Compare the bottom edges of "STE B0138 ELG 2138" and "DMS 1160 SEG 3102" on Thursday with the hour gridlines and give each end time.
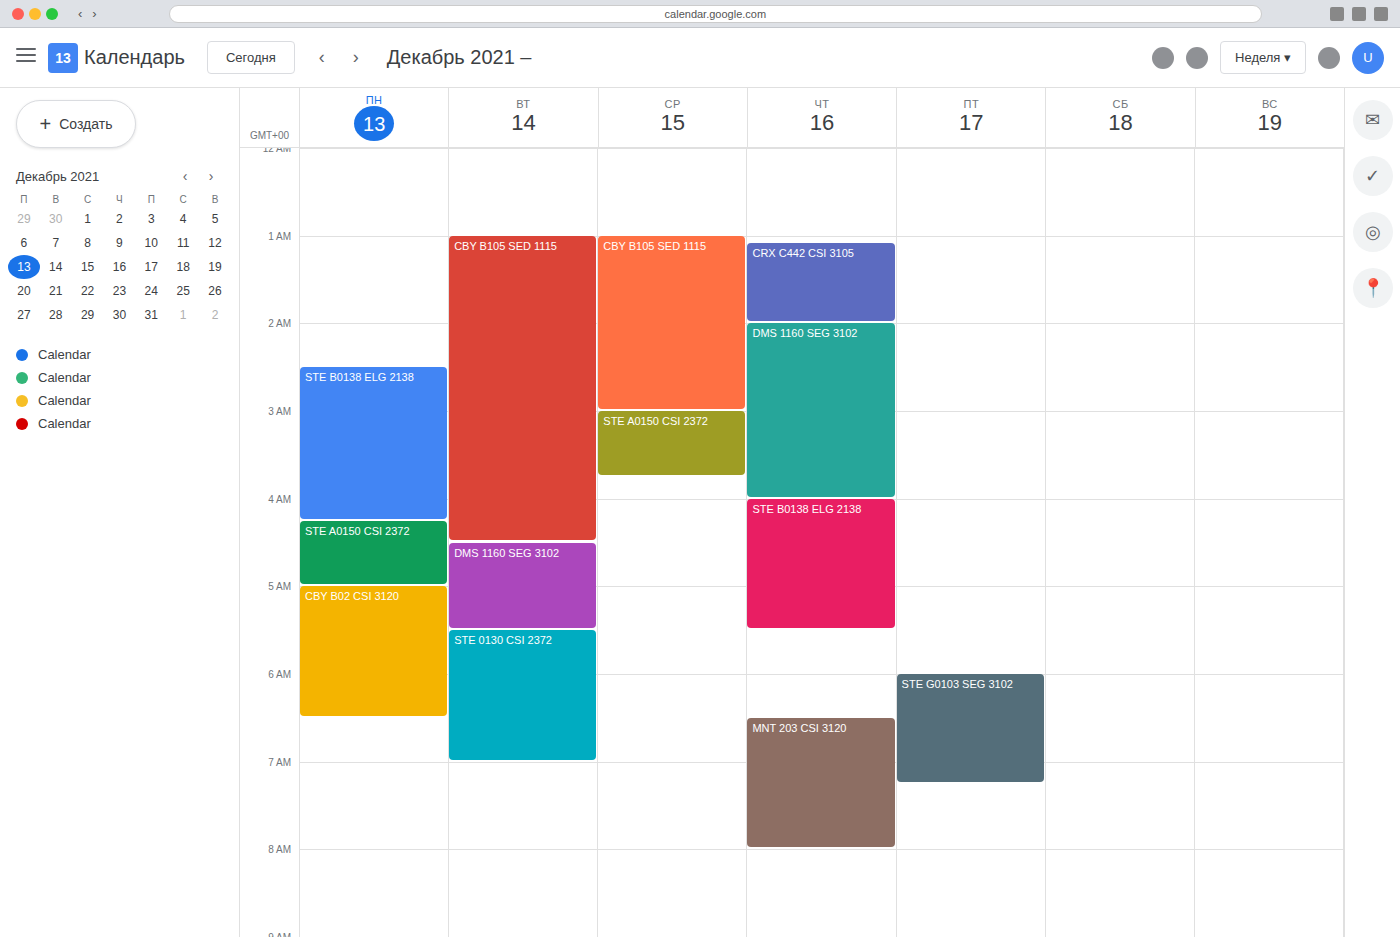
"STE B0138 ELG 2138": 5:30 AM, halfway between the 5 AM and 6 AM lines. "DMS 1160 SEG 3102": 4:00 AM, exactly on the 4 AM line.